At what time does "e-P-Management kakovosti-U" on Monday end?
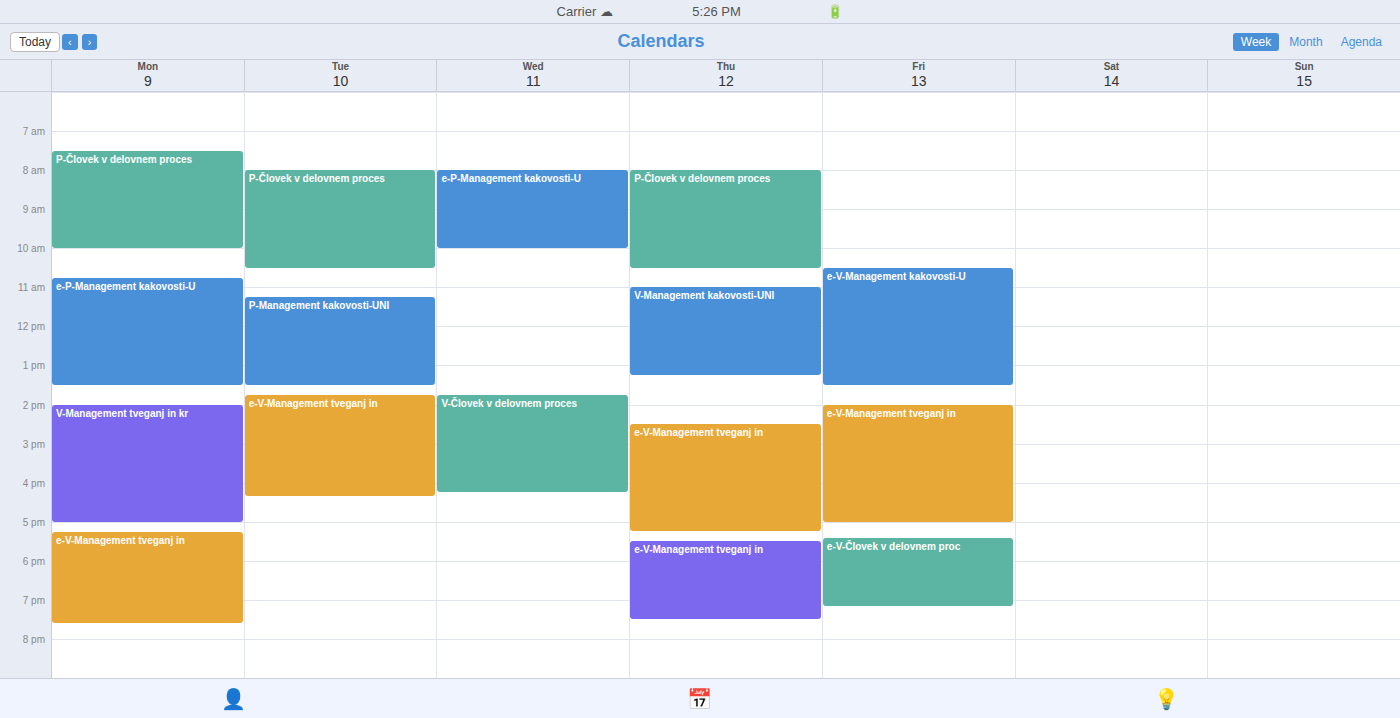
1:30 PM